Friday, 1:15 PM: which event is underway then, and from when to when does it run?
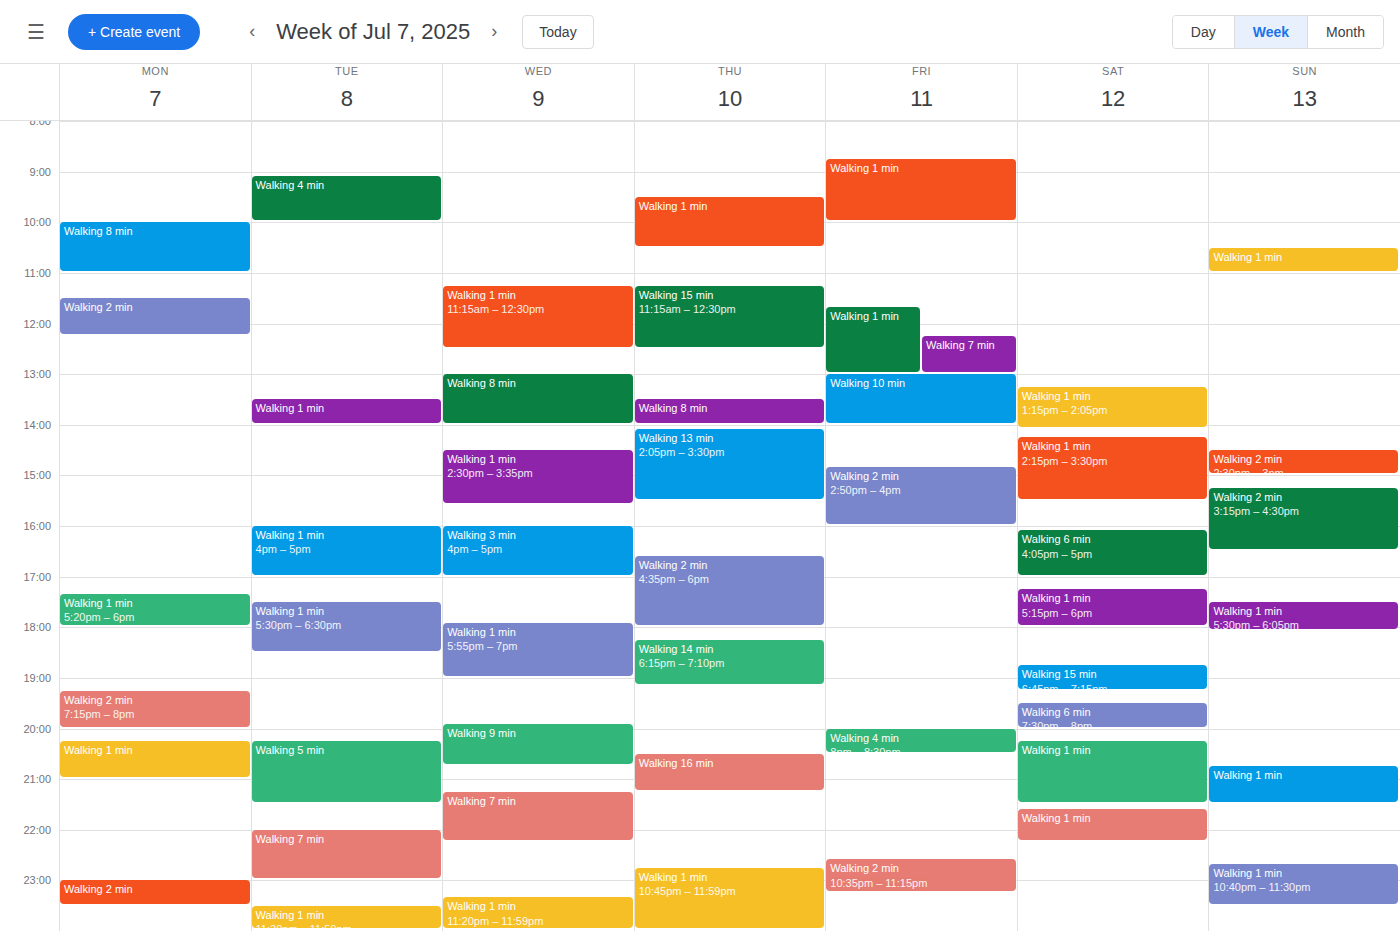
"Walking 10 min", 1:00 PM to 2:00 PM